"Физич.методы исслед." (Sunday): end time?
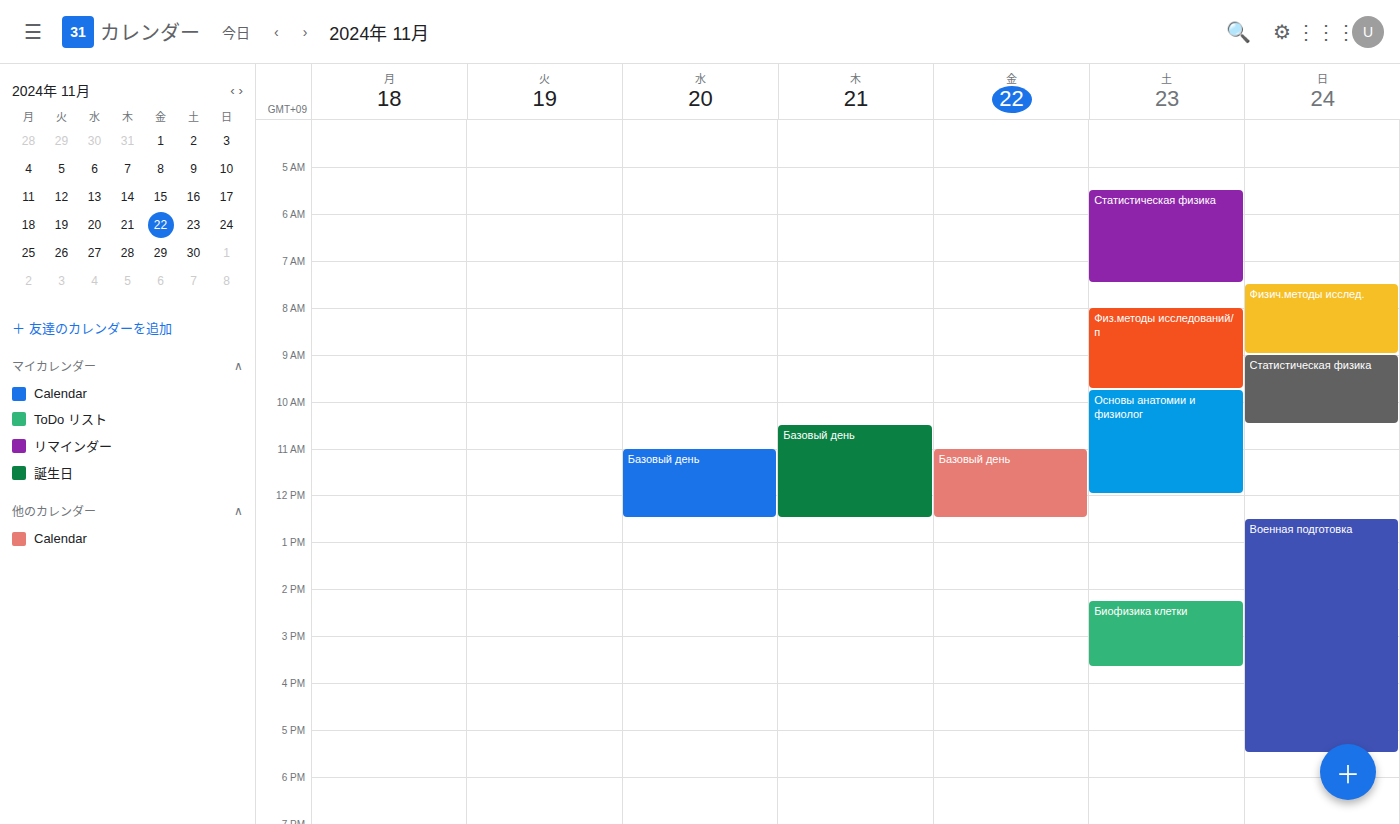
09:00